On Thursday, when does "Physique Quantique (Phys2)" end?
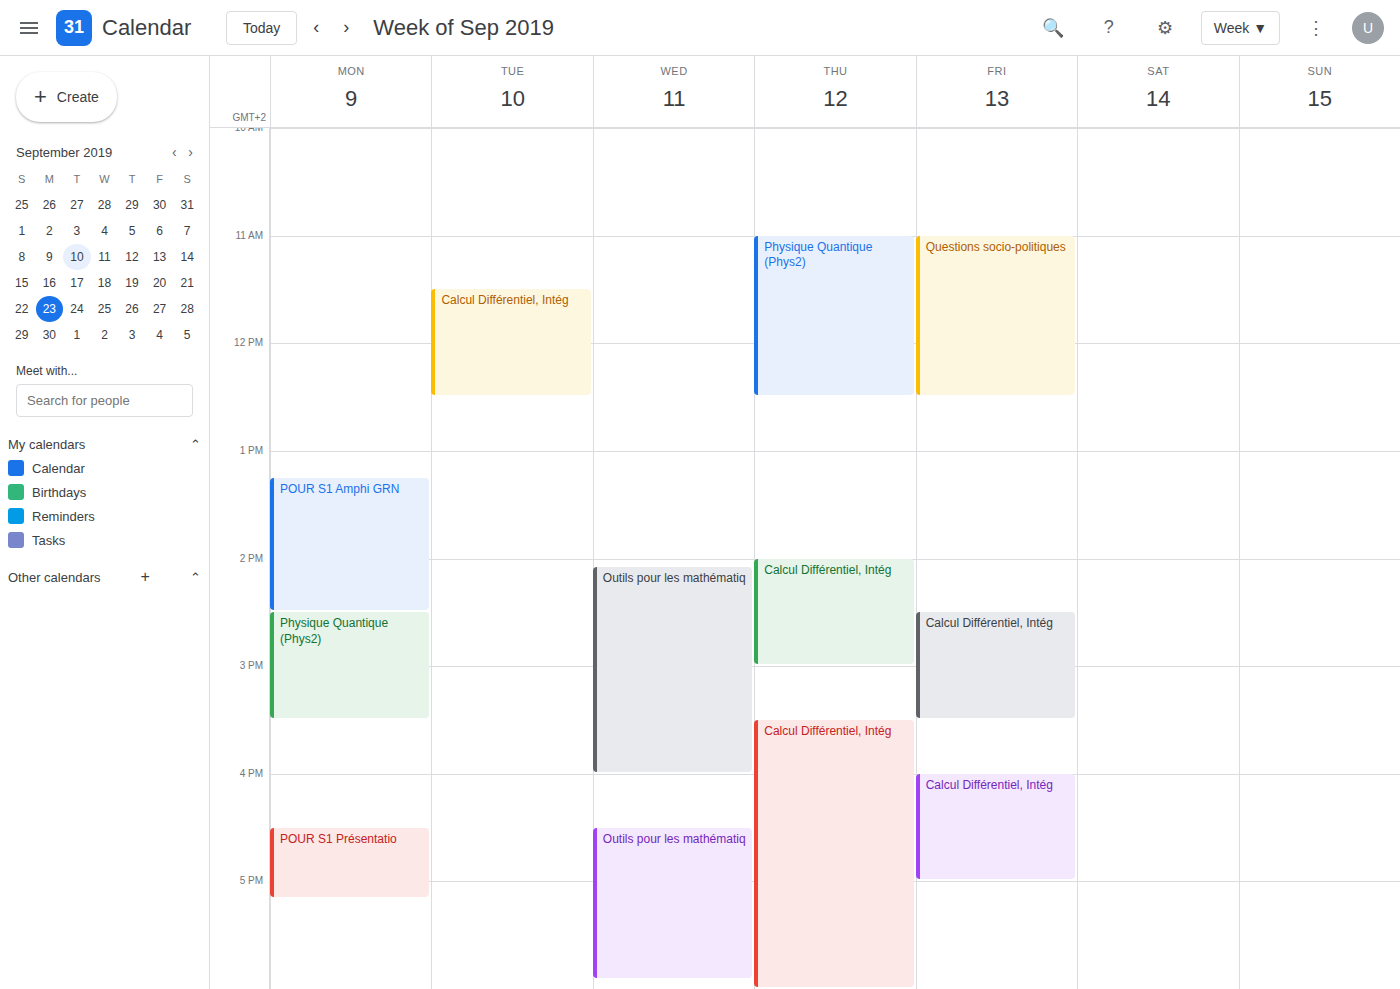
12:30 PM